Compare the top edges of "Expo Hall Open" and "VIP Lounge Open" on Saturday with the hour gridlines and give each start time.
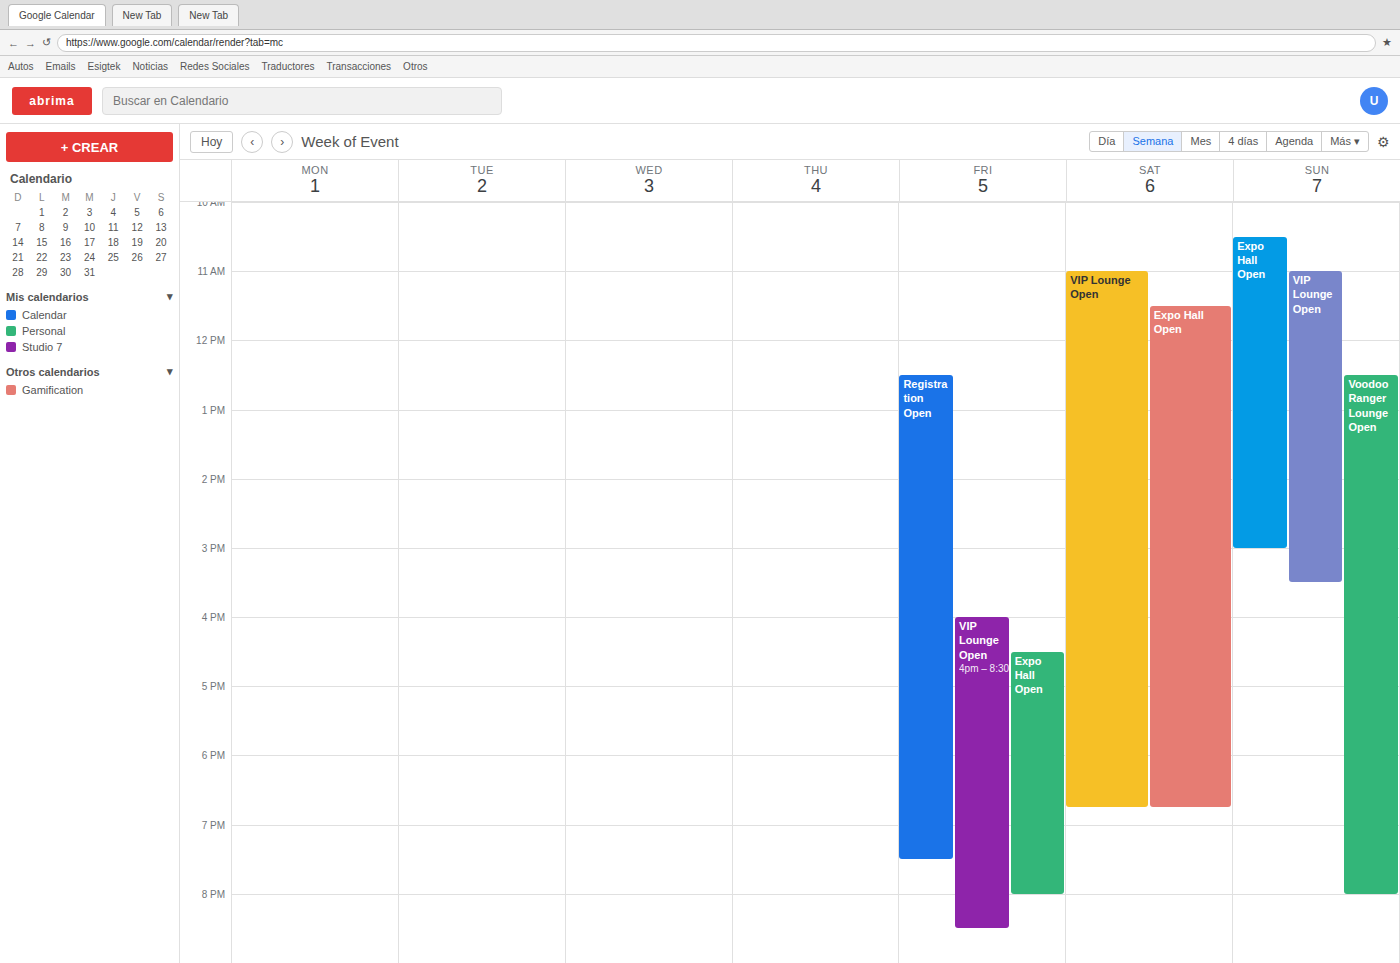
"Expo Hall Open": 11:30 AM, halfway between the 11 AM and 12 PM lines. "VIP Lounge Open": 11:00 AM, exactly on the 11 AM line.